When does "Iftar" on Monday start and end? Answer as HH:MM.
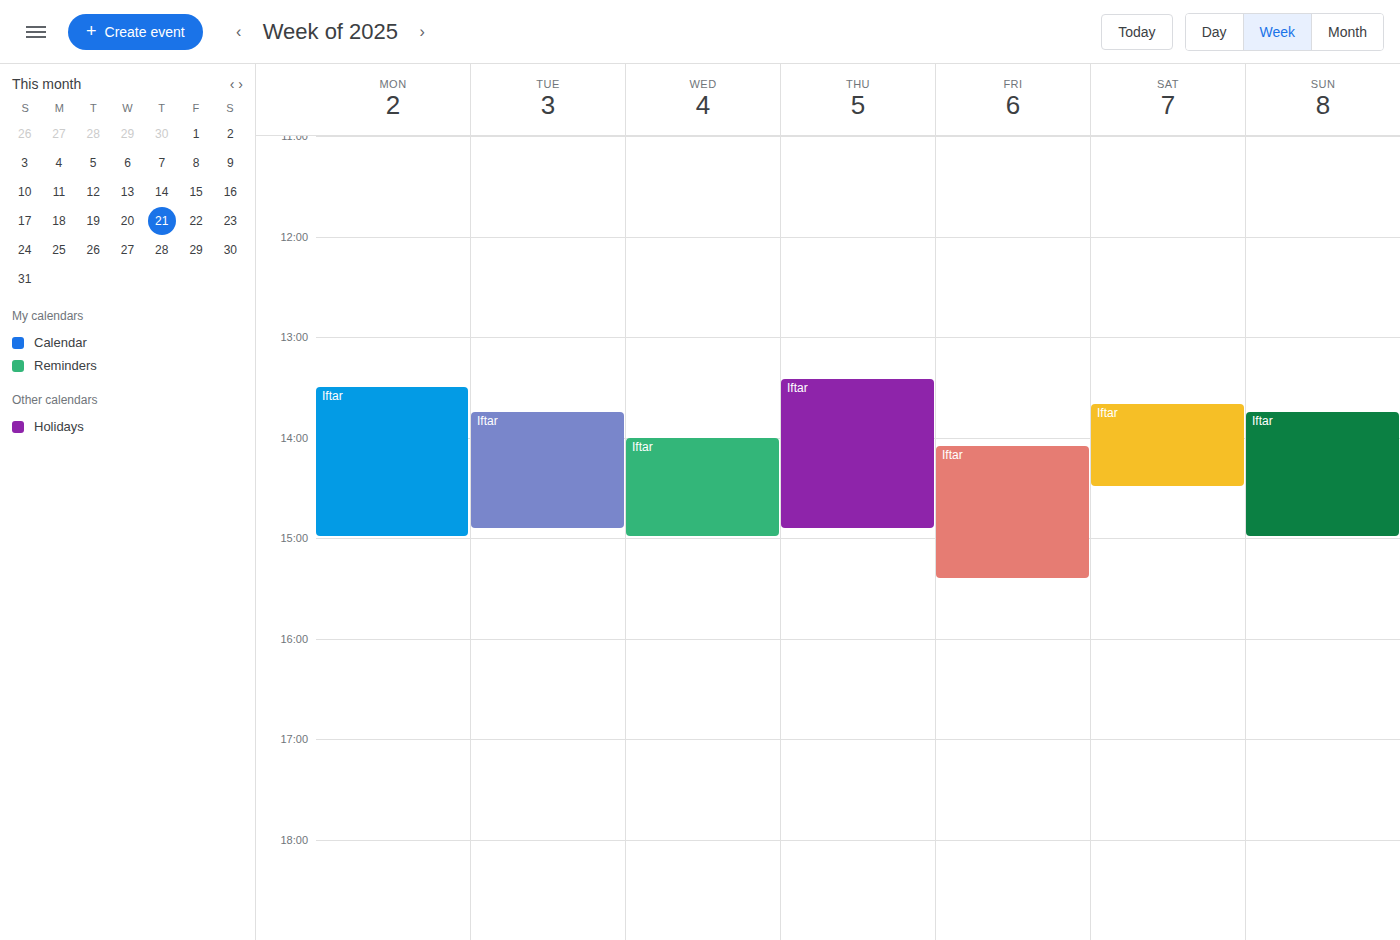
13:30 to 15:00